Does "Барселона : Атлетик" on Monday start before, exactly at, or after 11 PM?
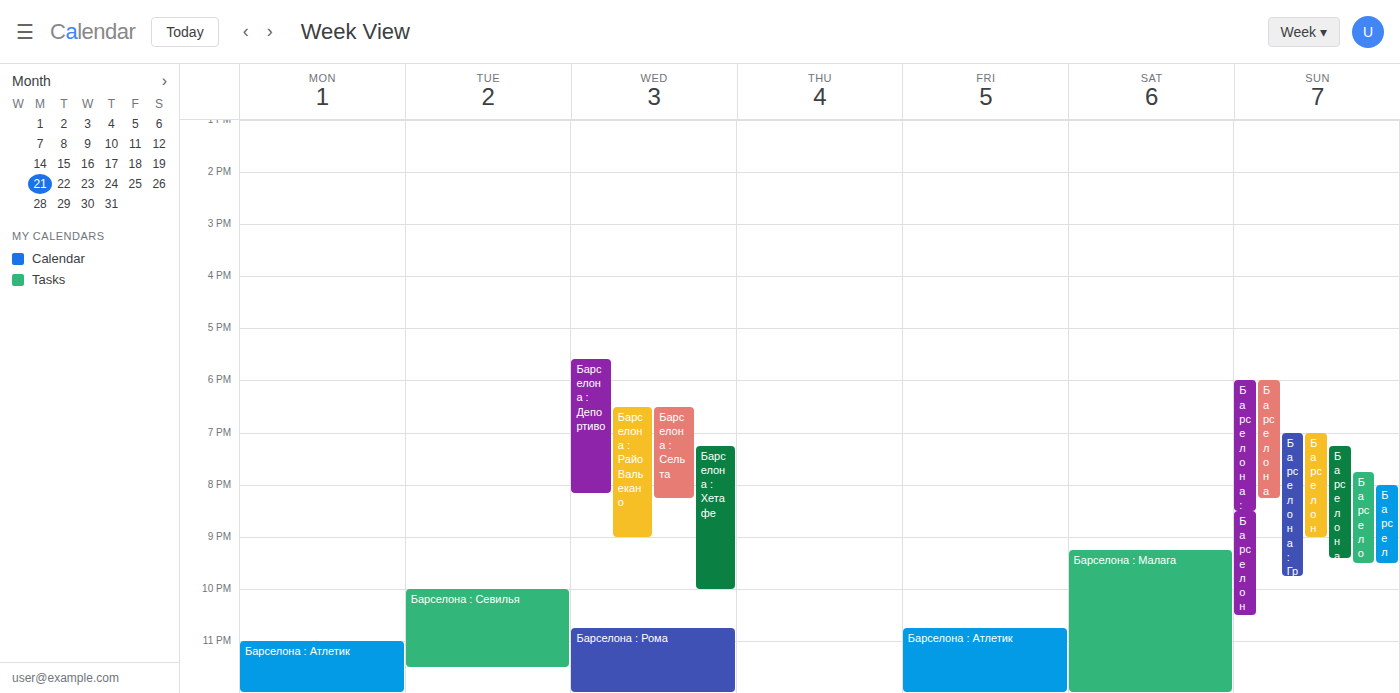
11:00 PM -- exactly at 11 PM, on the 11 PM line.